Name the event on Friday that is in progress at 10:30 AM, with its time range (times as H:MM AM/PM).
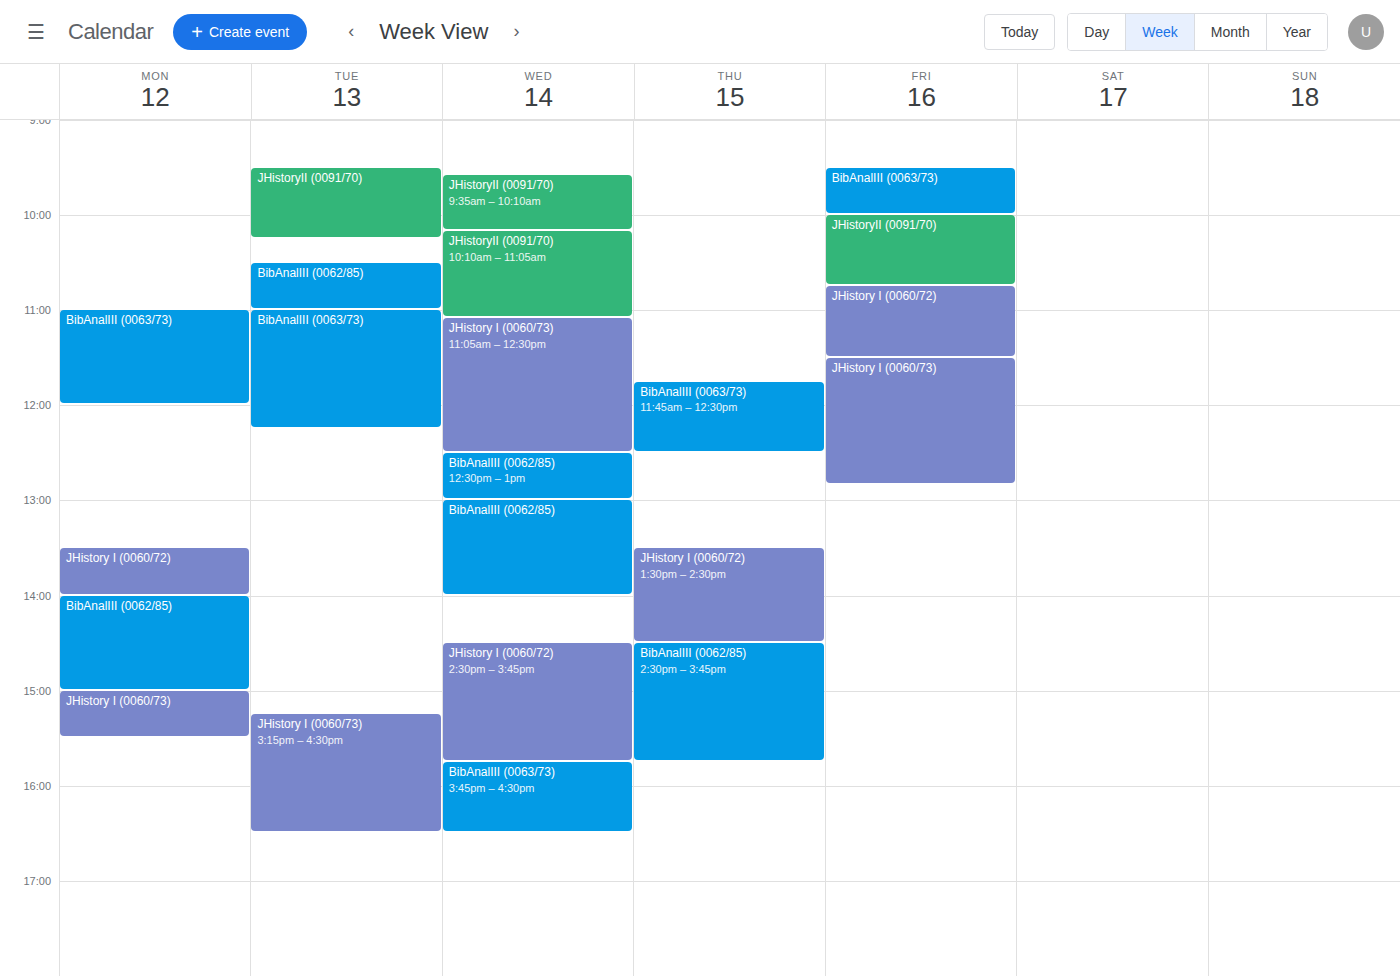
"JHistoryII (0091/70)", 10:00 AM to 10:45 AM